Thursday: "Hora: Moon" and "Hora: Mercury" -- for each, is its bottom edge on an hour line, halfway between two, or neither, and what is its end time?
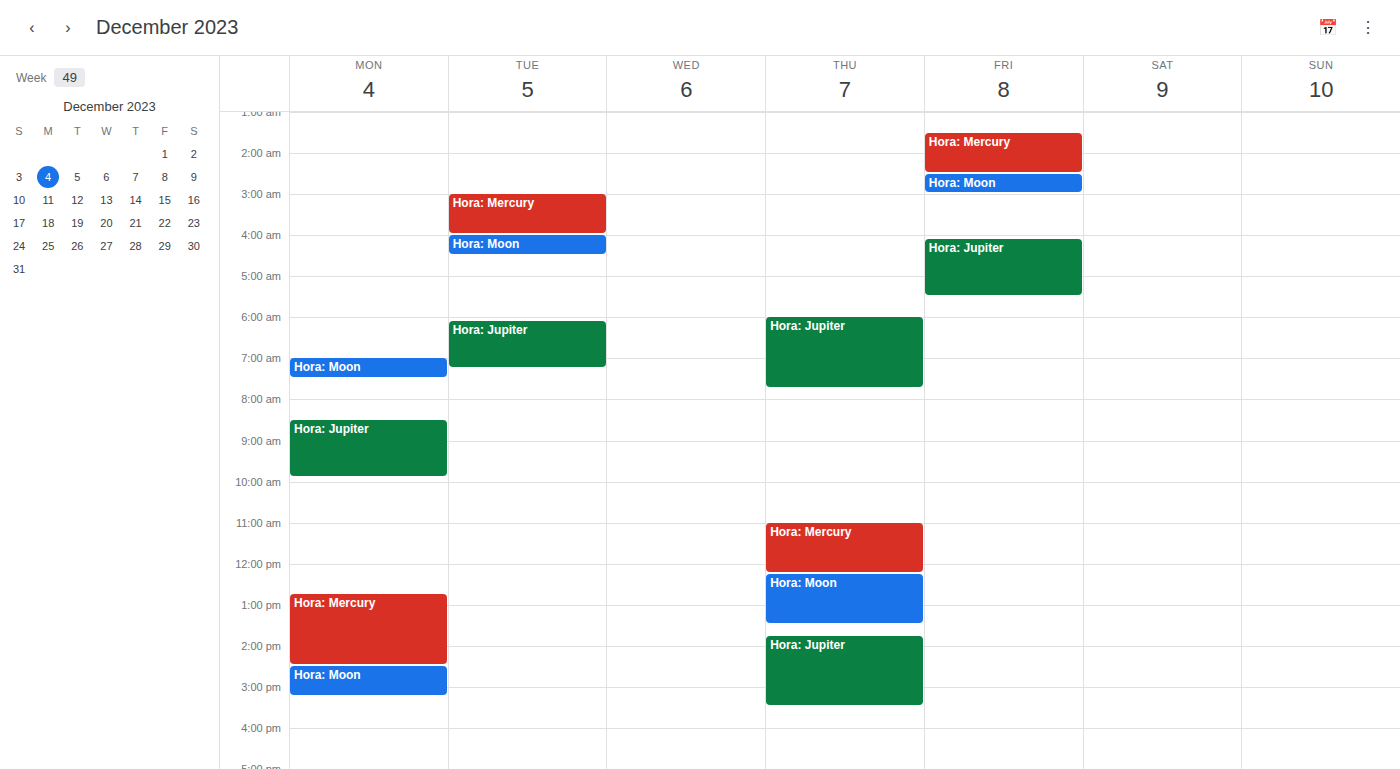
"Hora: Moon": 13:30, halfway between the 13:00 and 14:00 lines. "Hora: Mercury": 12:15, neither: a quarter of the way from the 12:00 line to the 13:00 line.